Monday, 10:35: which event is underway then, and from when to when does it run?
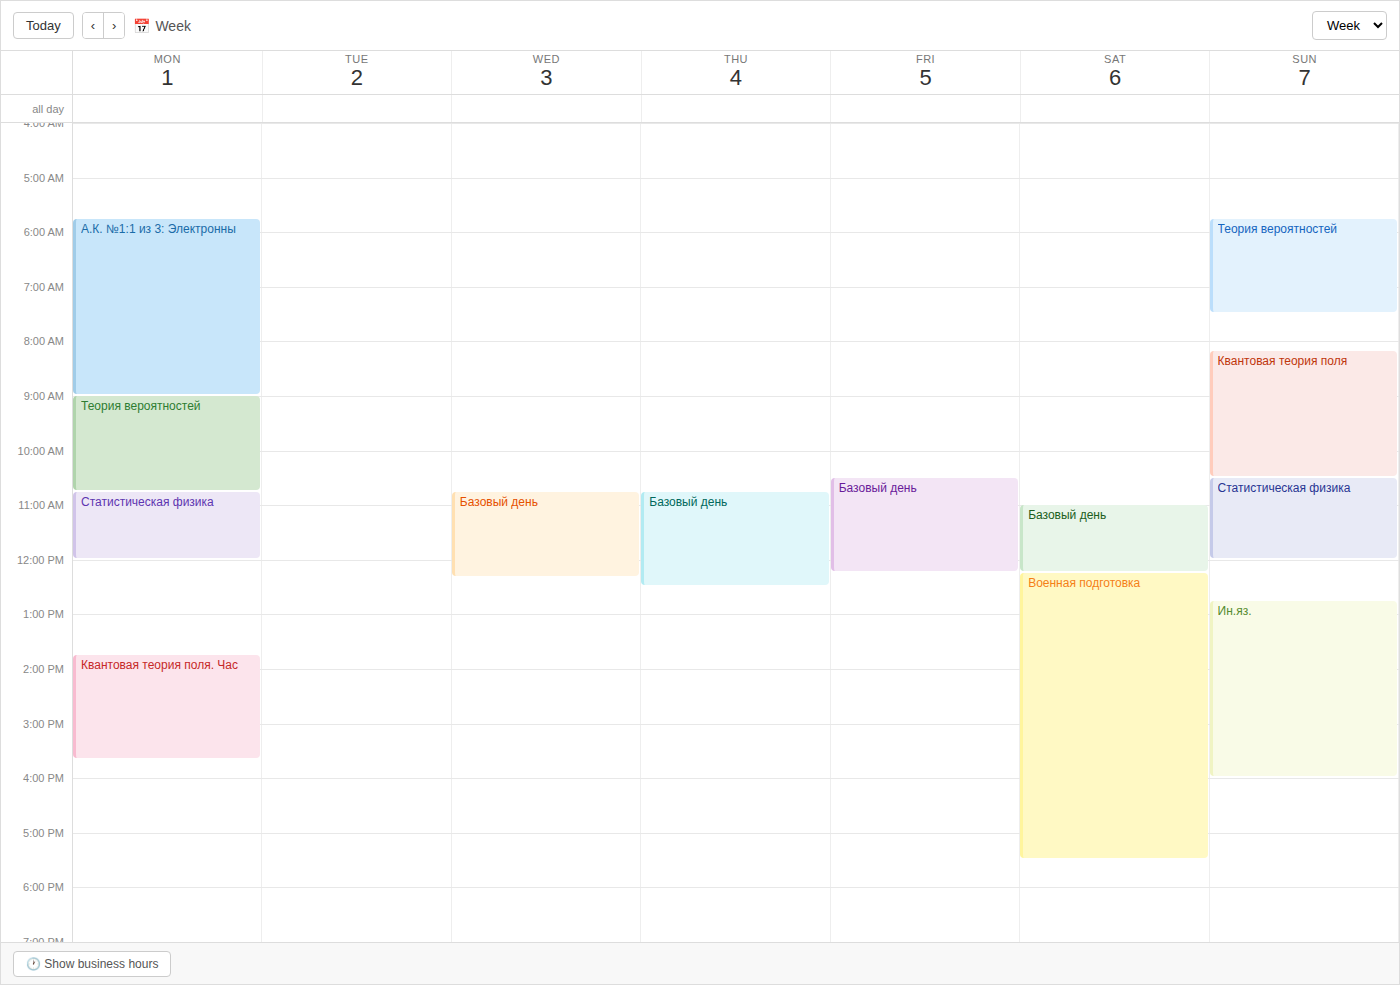
"Теория вероятностей", 09:00 to 10:45